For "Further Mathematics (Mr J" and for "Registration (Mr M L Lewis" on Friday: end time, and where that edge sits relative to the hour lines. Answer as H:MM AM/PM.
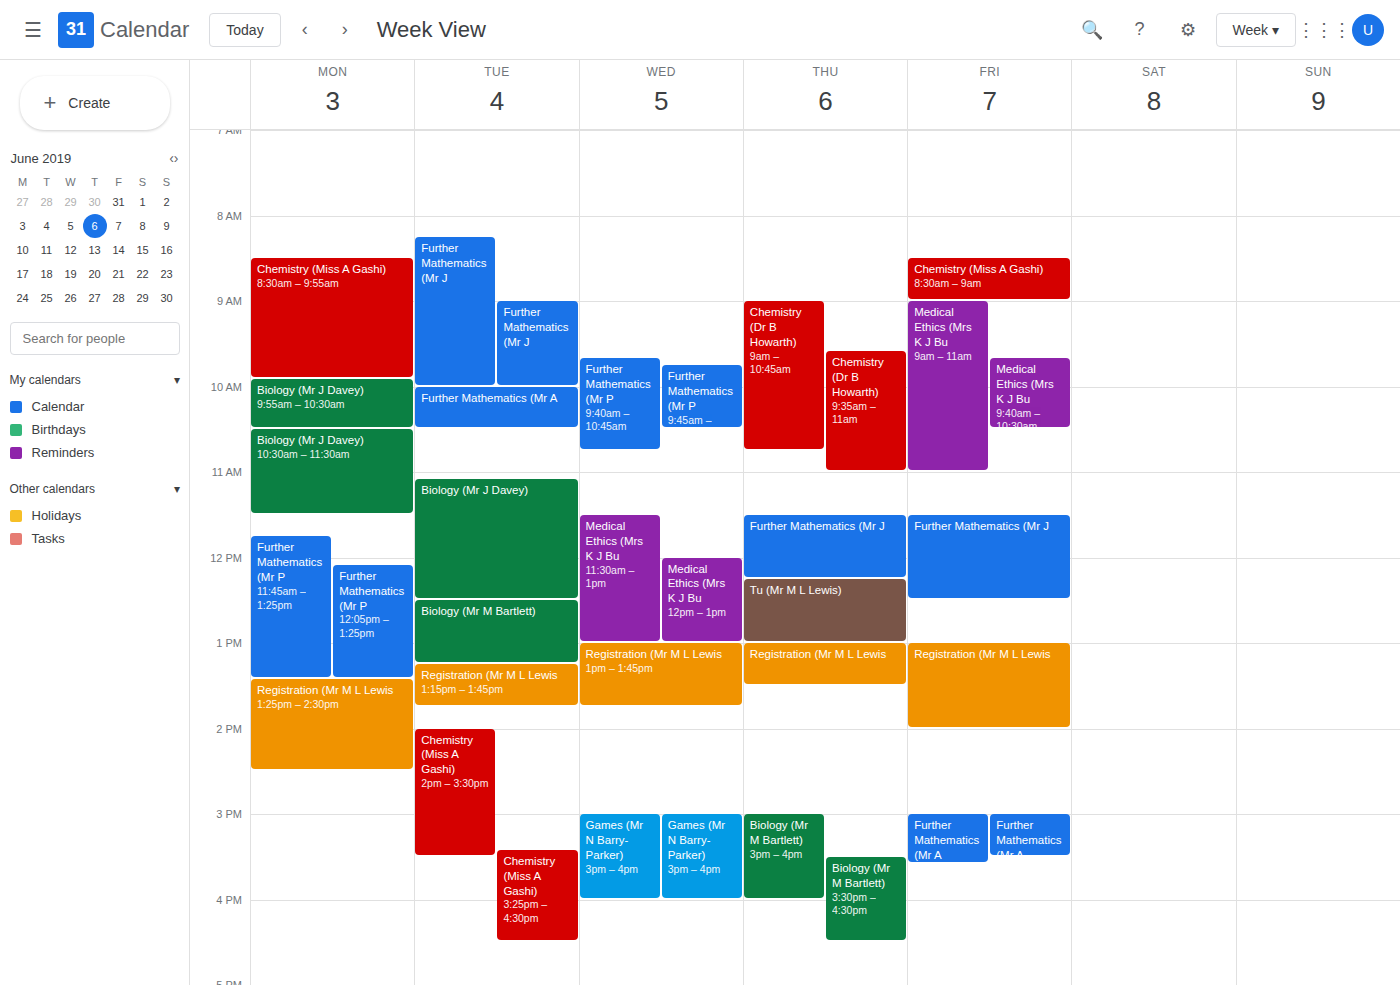
"Further Mathematics (Mr J": 12:30 PM, halfway between the 12 PM and 1 PM lines. "Registration (Mr M L Lewis": 2:00 PM, exactly on the 2 PM line.